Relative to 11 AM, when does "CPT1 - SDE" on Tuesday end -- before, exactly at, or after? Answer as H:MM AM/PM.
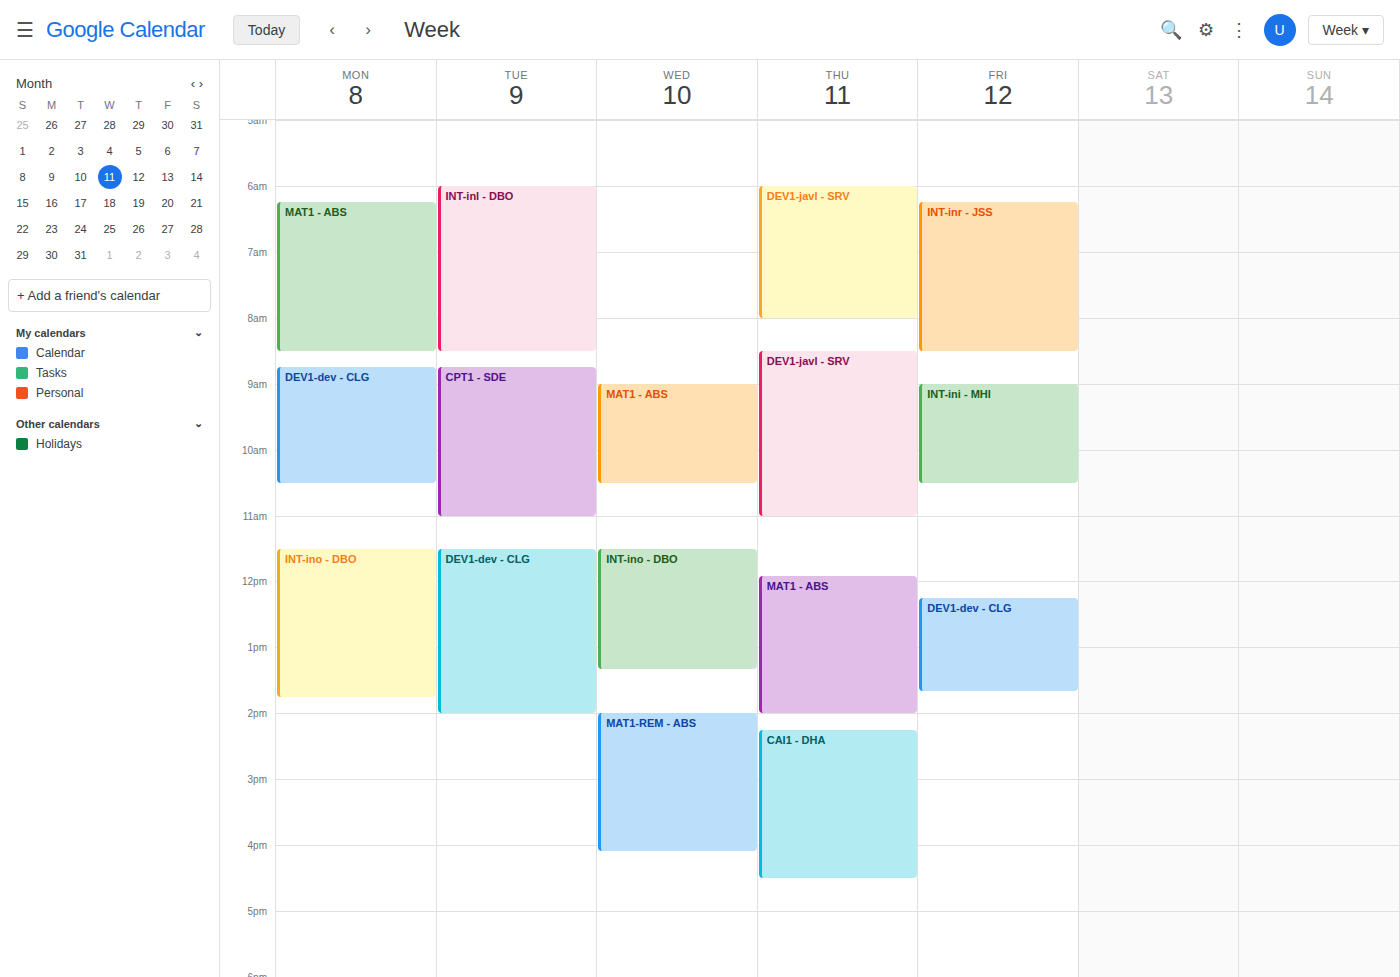
11:00 AM -- exactly at 11 AM, on the 11 AM line.